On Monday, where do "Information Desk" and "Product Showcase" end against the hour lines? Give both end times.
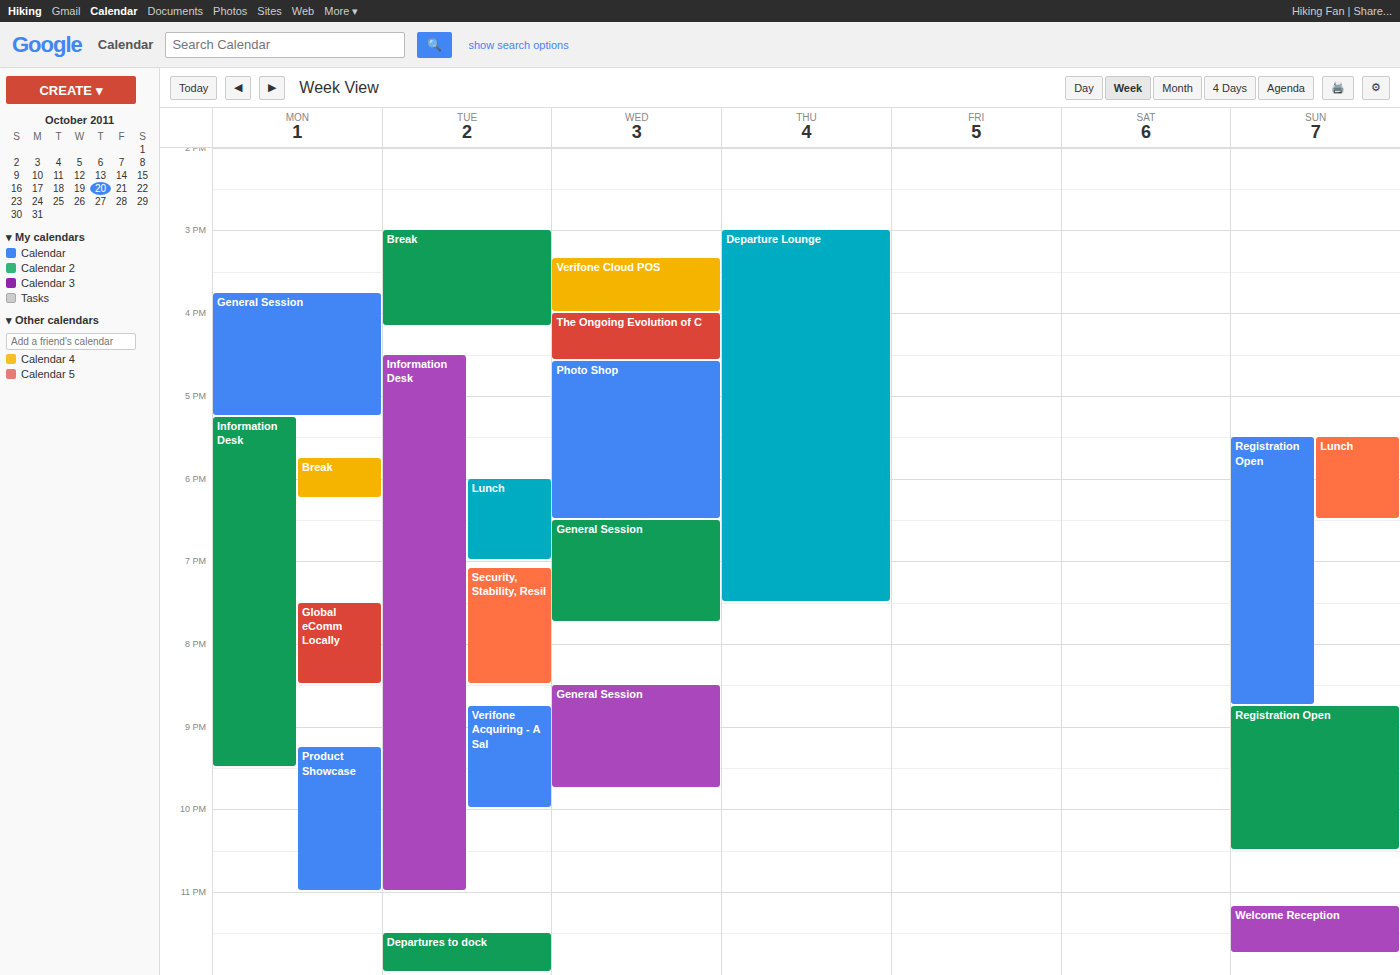
"Information Desk": 9:30 PM, halfway between the 9 PM and 10 PM lines. "Product Showcase": 11:00 PM, exactly on the 11 PM line.